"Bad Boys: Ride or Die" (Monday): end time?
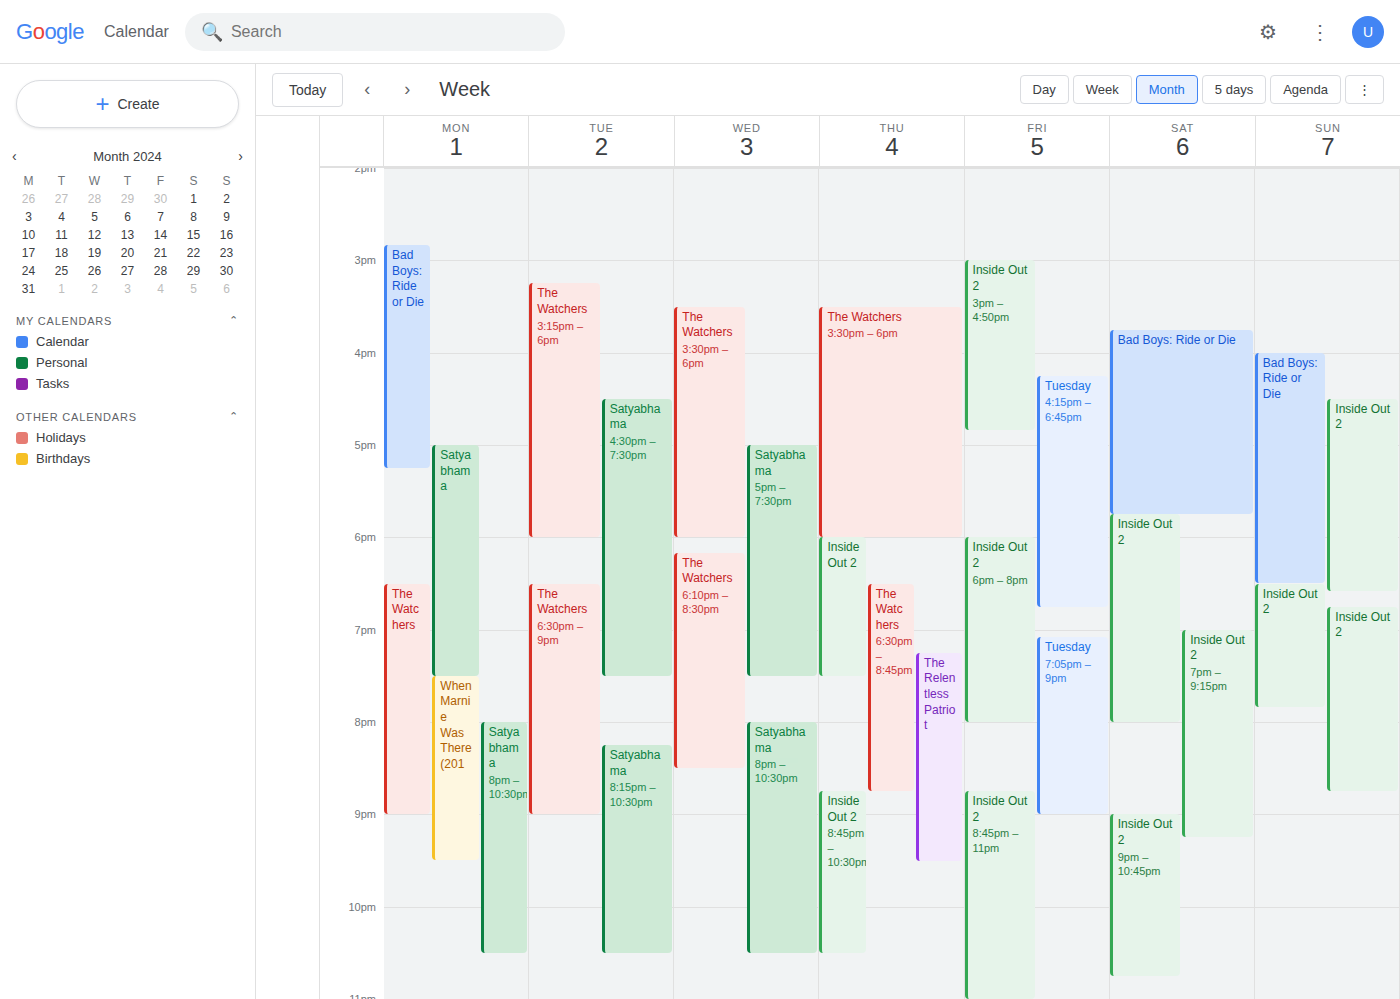
5:15 PM